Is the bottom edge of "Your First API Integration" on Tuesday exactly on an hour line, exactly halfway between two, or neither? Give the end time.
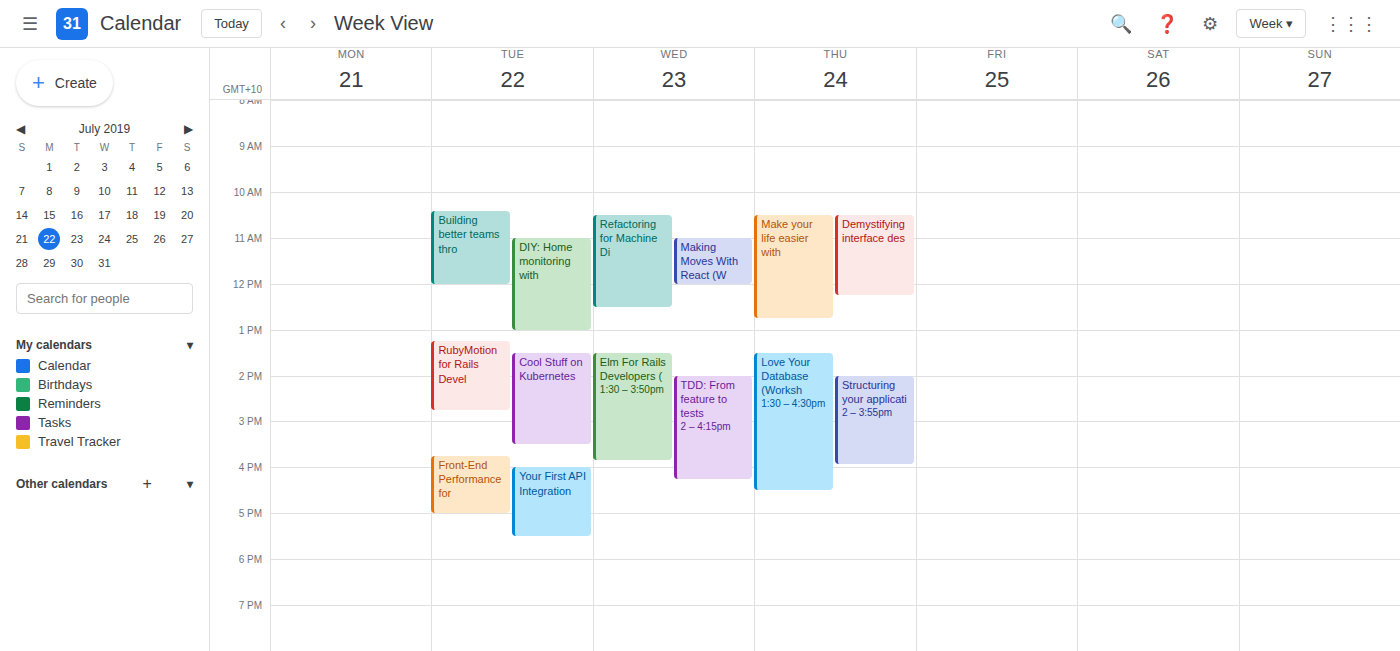
5:30 PM -- halfway between the 5 PM and 6 PM lines.